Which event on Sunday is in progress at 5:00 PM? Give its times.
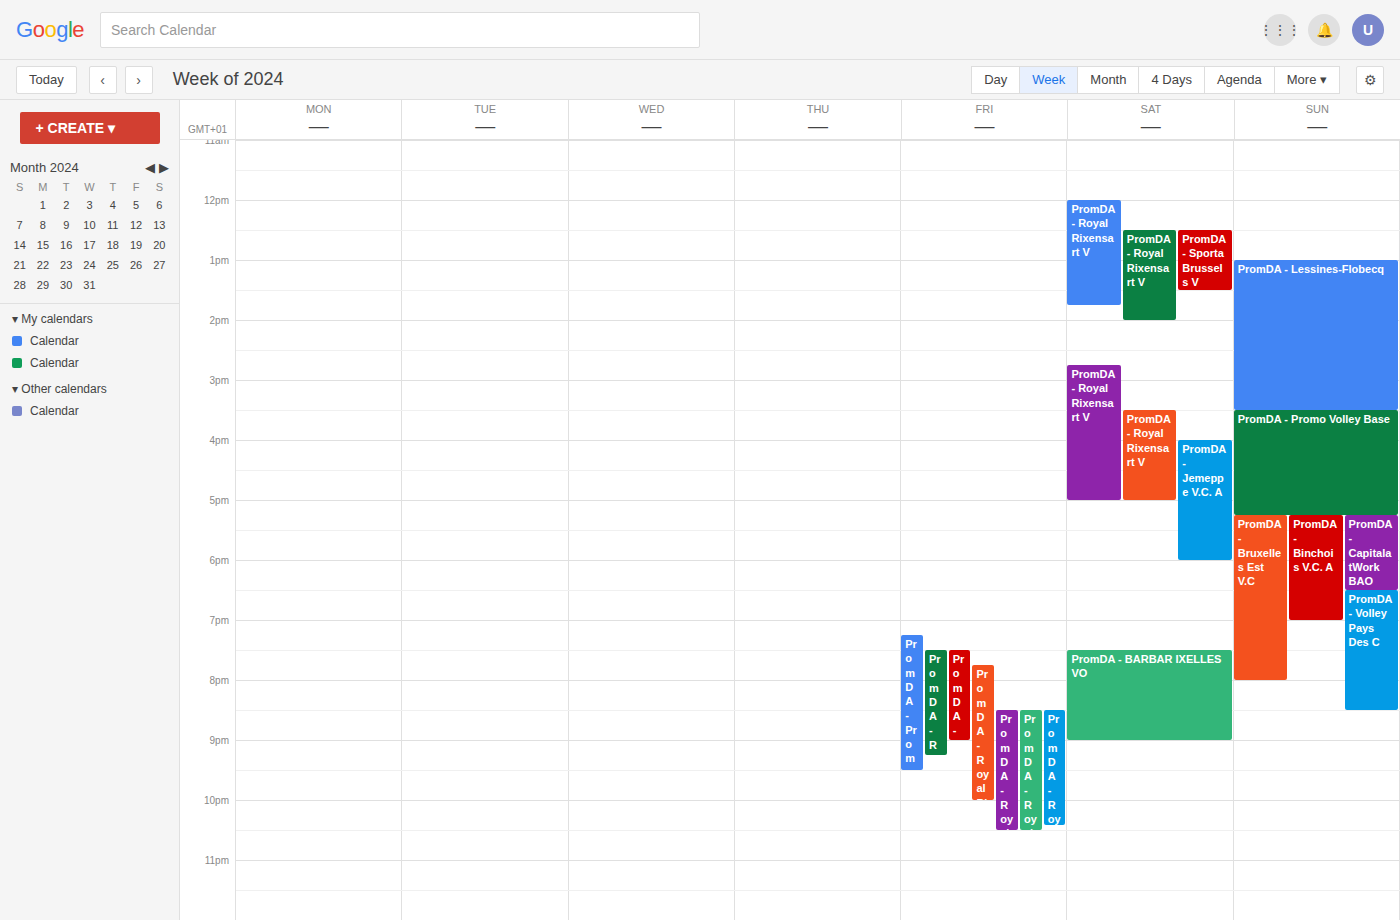
"PromDA - Promo Volley Base", 3:30 PM to 5:15 PM